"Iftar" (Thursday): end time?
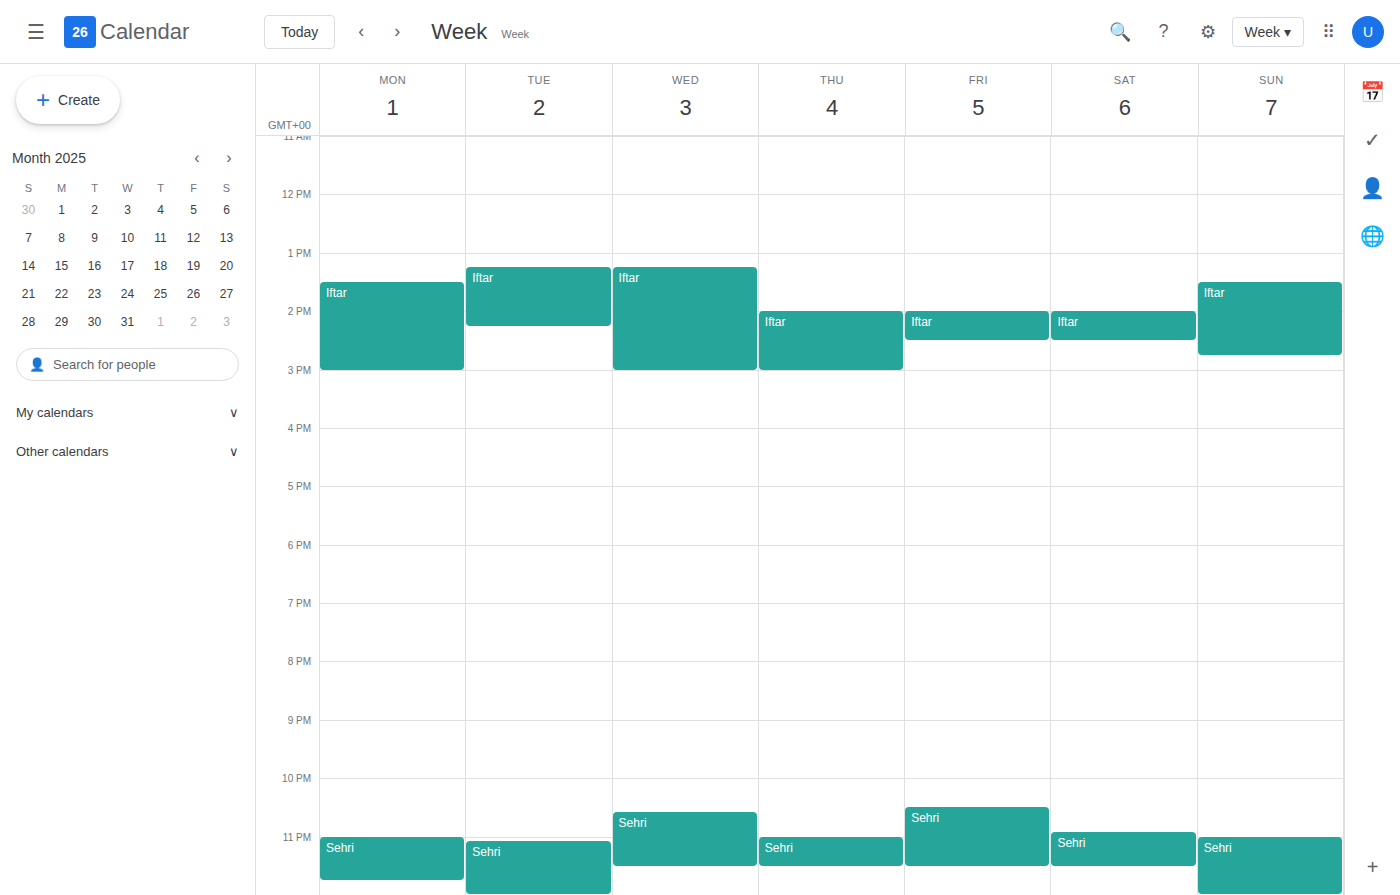
3:00 PM